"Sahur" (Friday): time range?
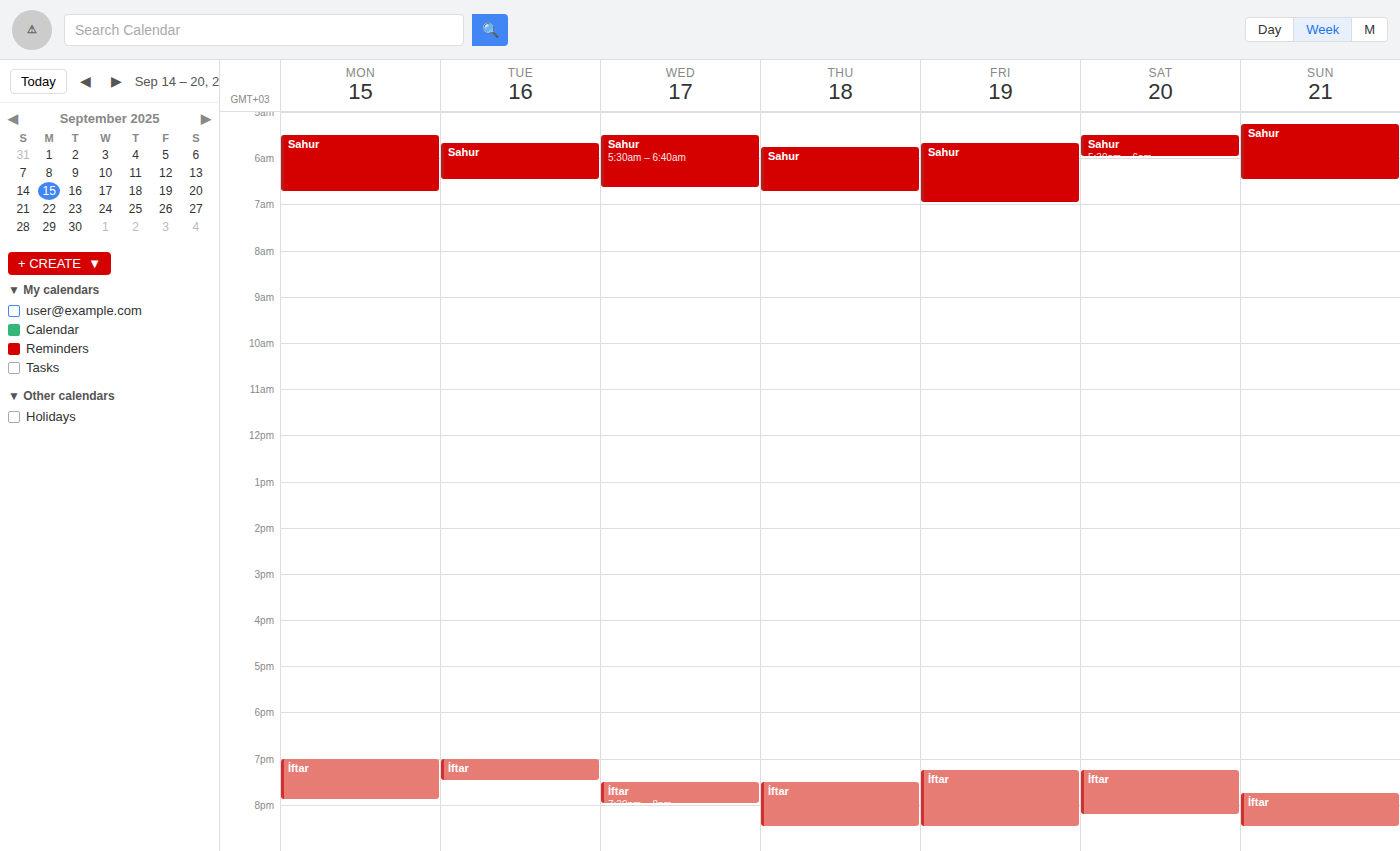
5:40 AM to 7:00 AM